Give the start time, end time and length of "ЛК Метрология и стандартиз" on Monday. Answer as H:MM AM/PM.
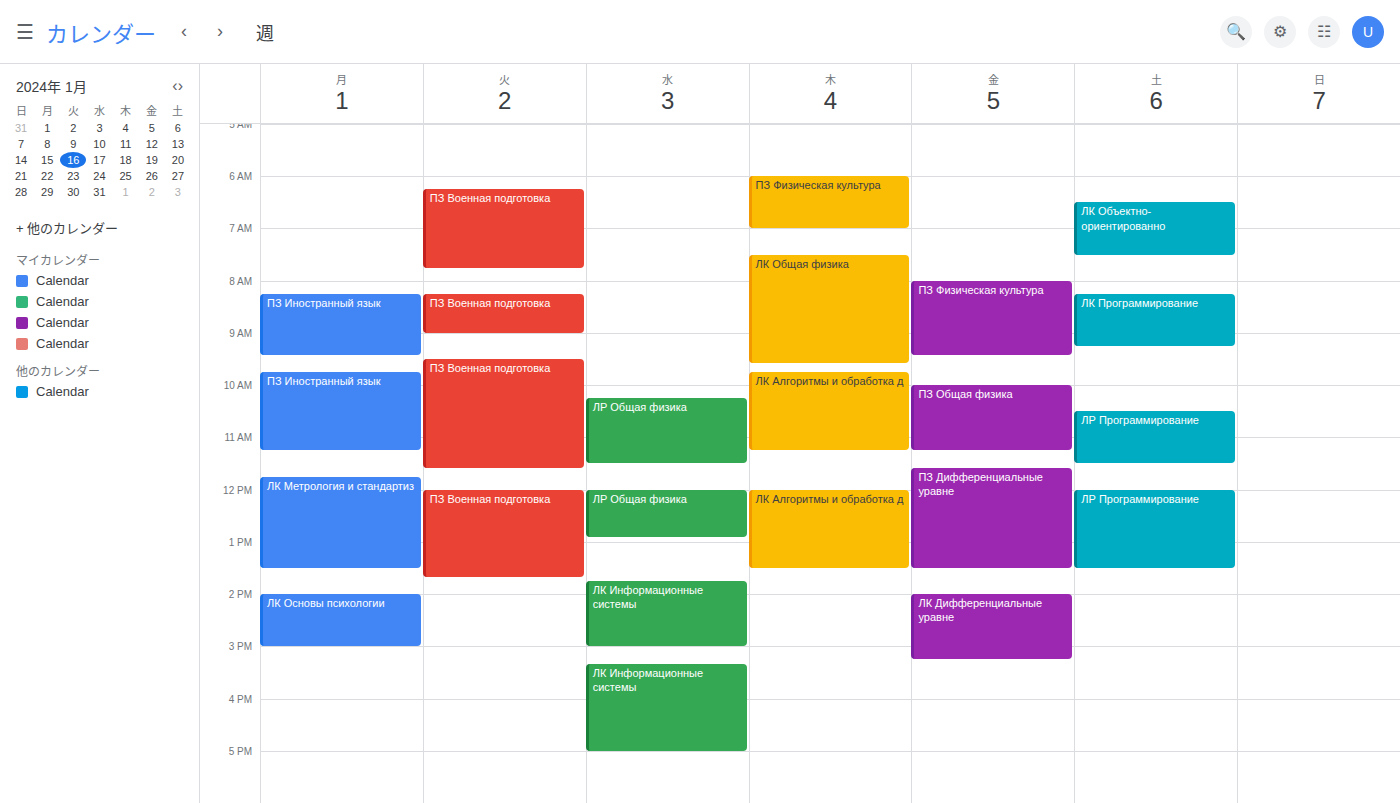
11:45 AM to 1:30 PM, 1 hour 45 minutes